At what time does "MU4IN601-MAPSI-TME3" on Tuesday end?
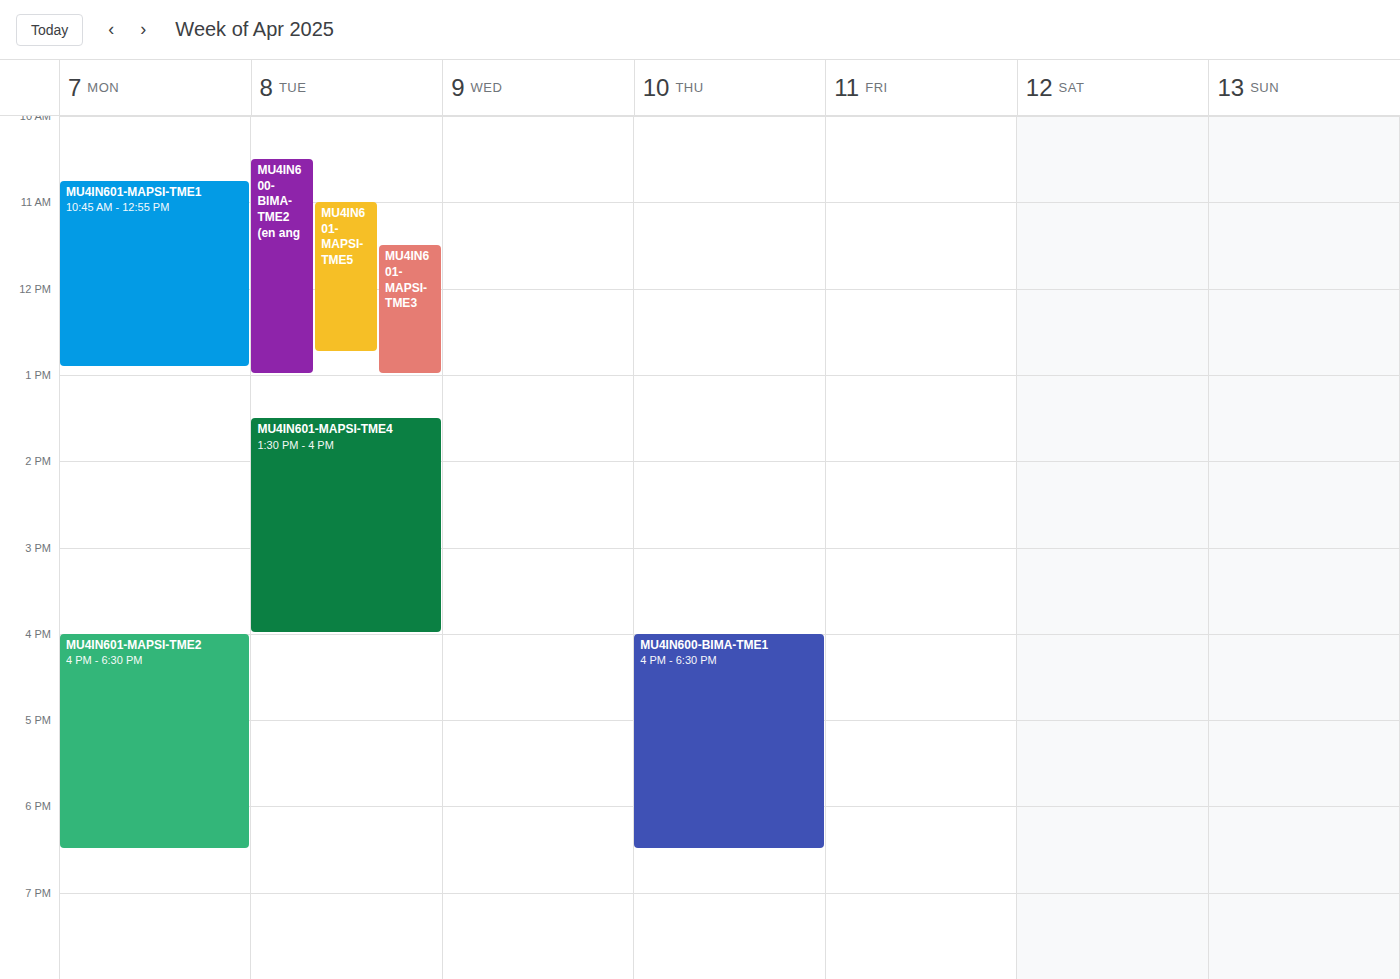
1:00 PM